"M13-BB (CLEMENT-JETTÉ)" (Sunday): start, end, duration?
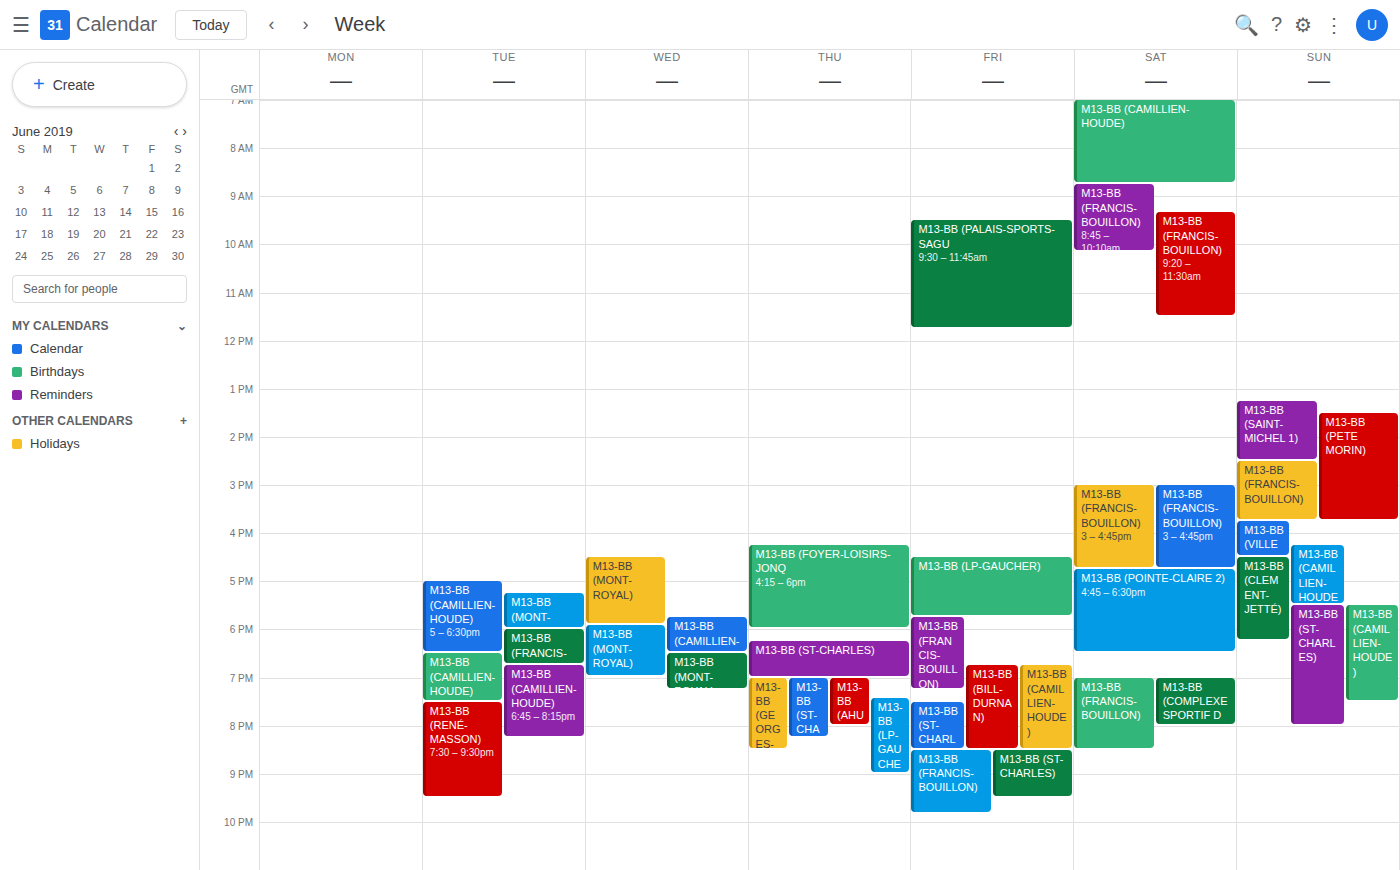
4:30 PM to 6:15 PM, 1 hour 45 minutes